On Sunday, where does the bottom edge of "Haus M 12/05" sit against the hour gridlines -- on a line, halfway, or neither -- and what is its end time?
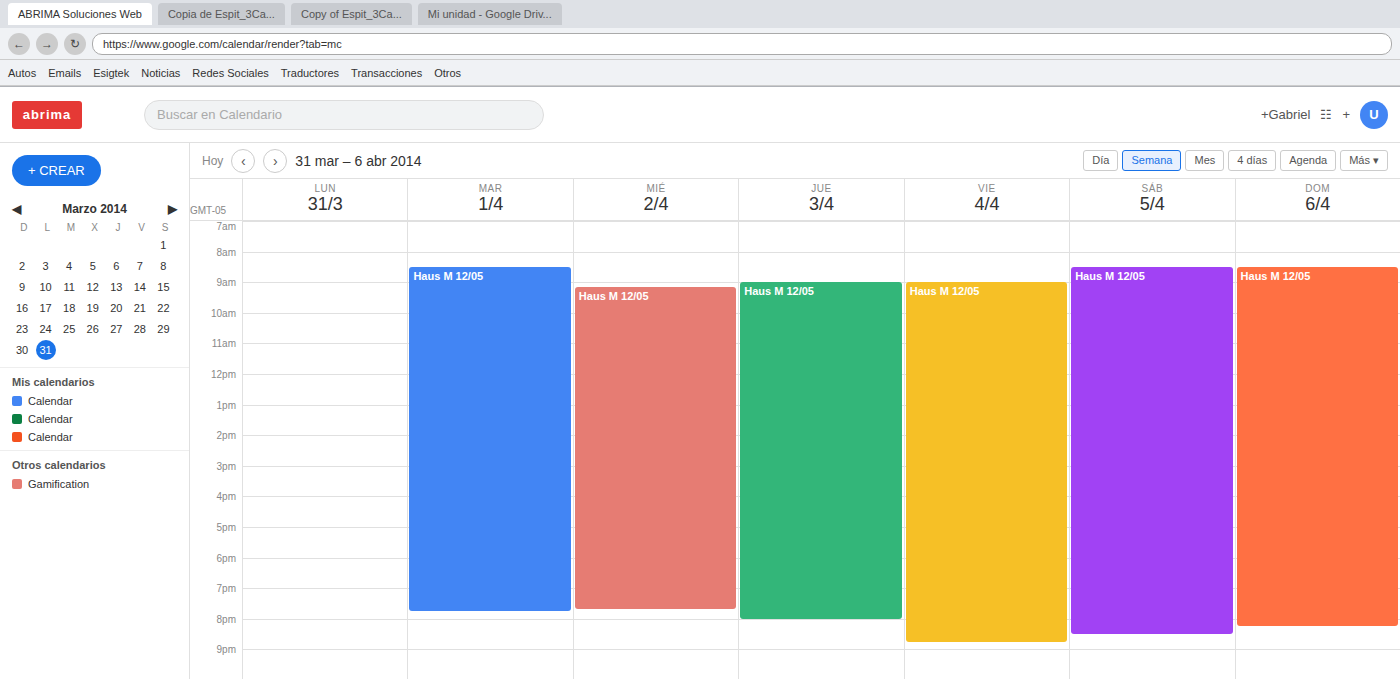
8:15 PM -- neither: a quarter of the way from the 8 PM line to the 9 PM line.